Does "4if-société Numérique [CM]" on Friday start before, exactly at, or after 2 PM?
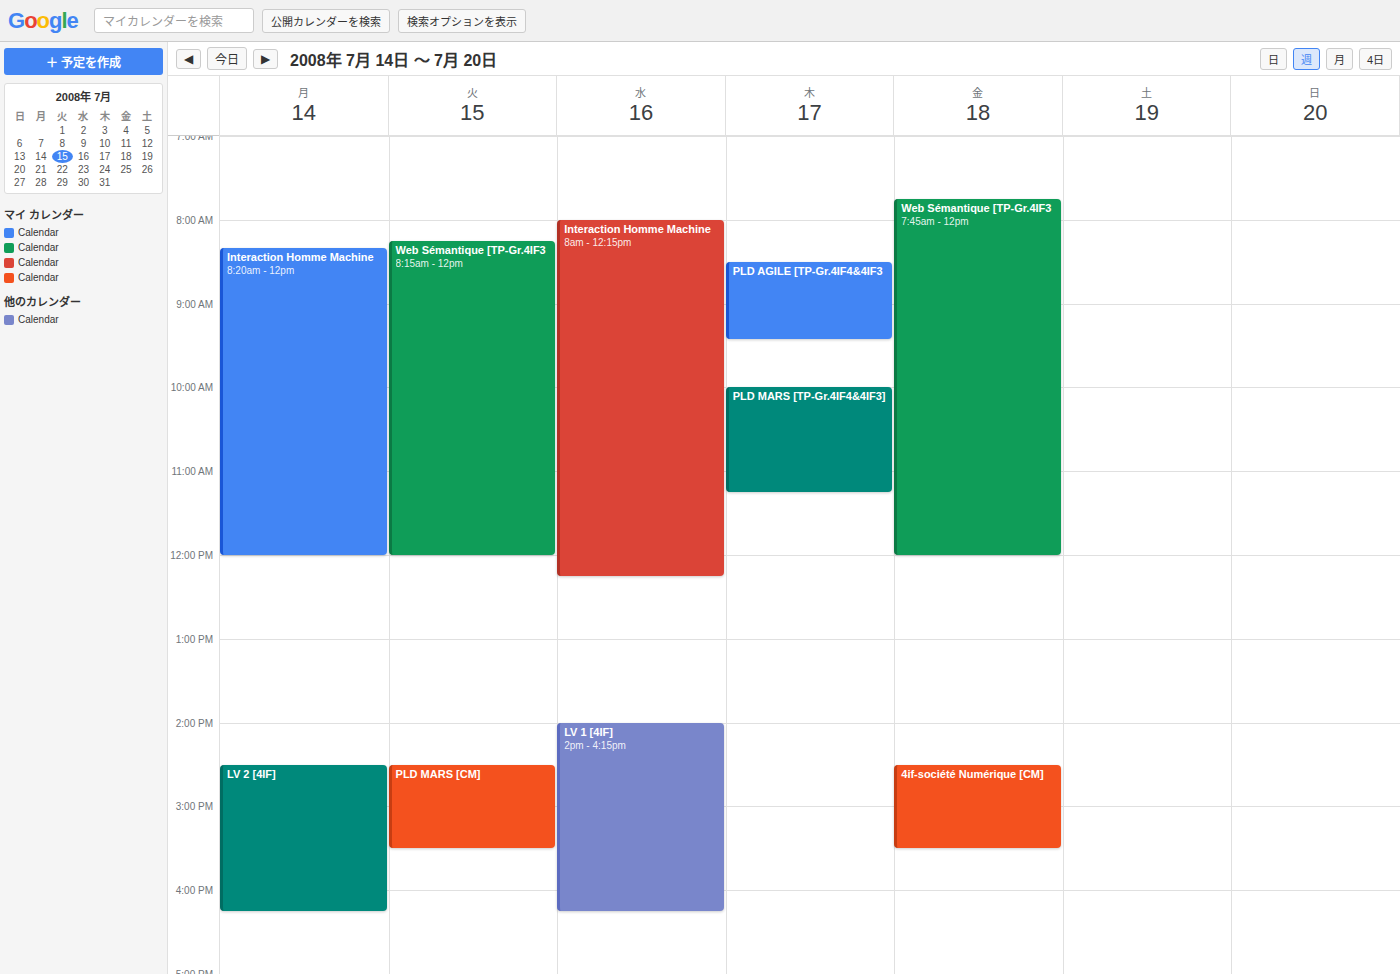
2:30 PM -- after 2 PM, 30 minutes below the 2 PM line.